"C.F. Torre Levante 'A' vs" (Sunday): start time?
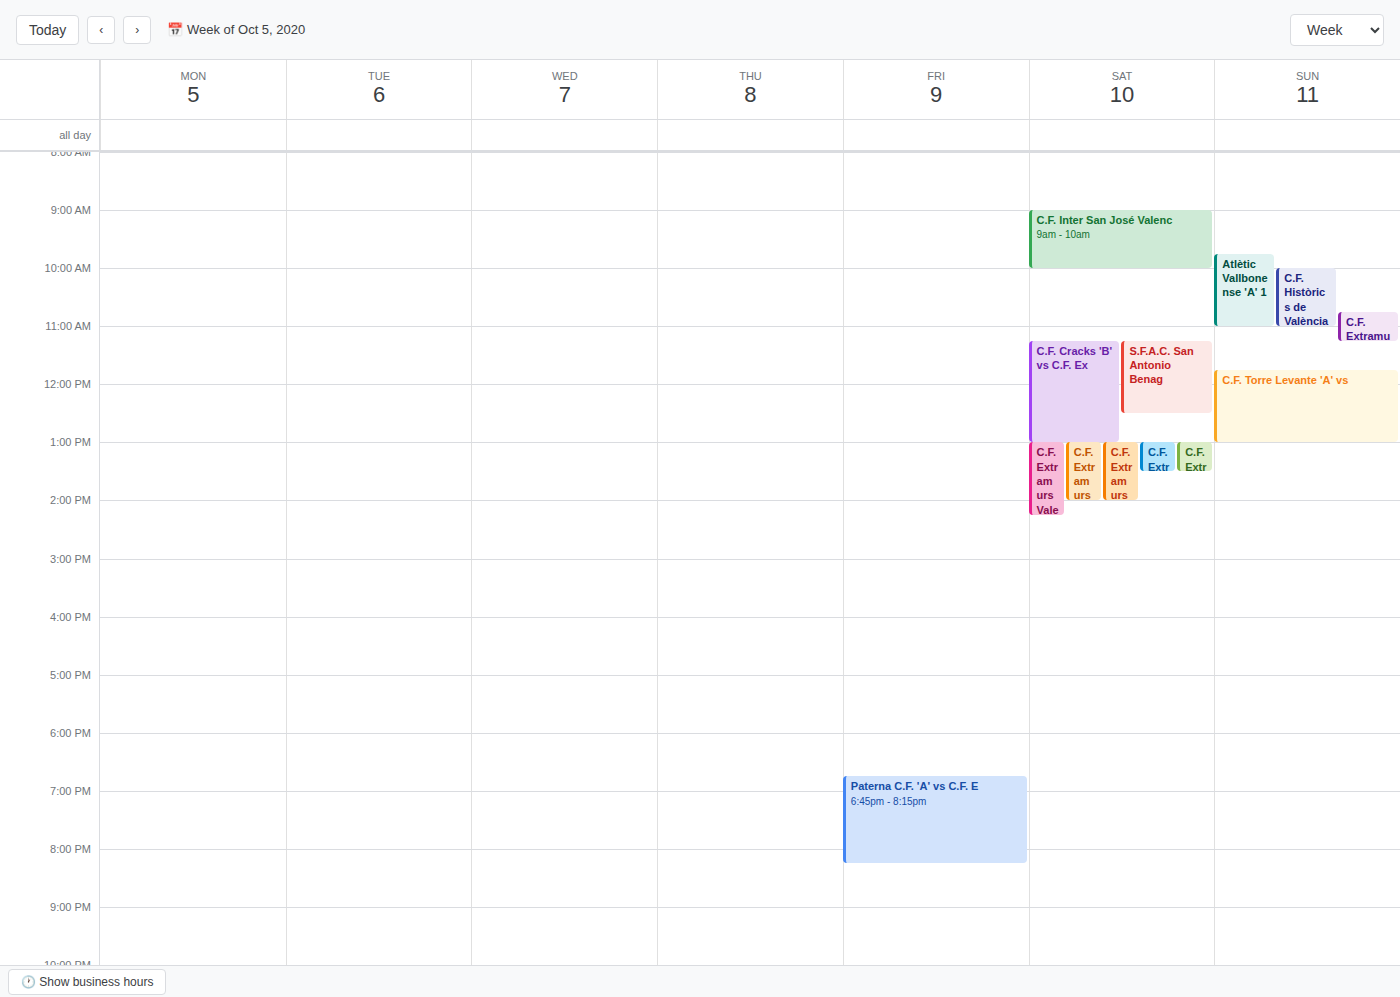
11:45 AM